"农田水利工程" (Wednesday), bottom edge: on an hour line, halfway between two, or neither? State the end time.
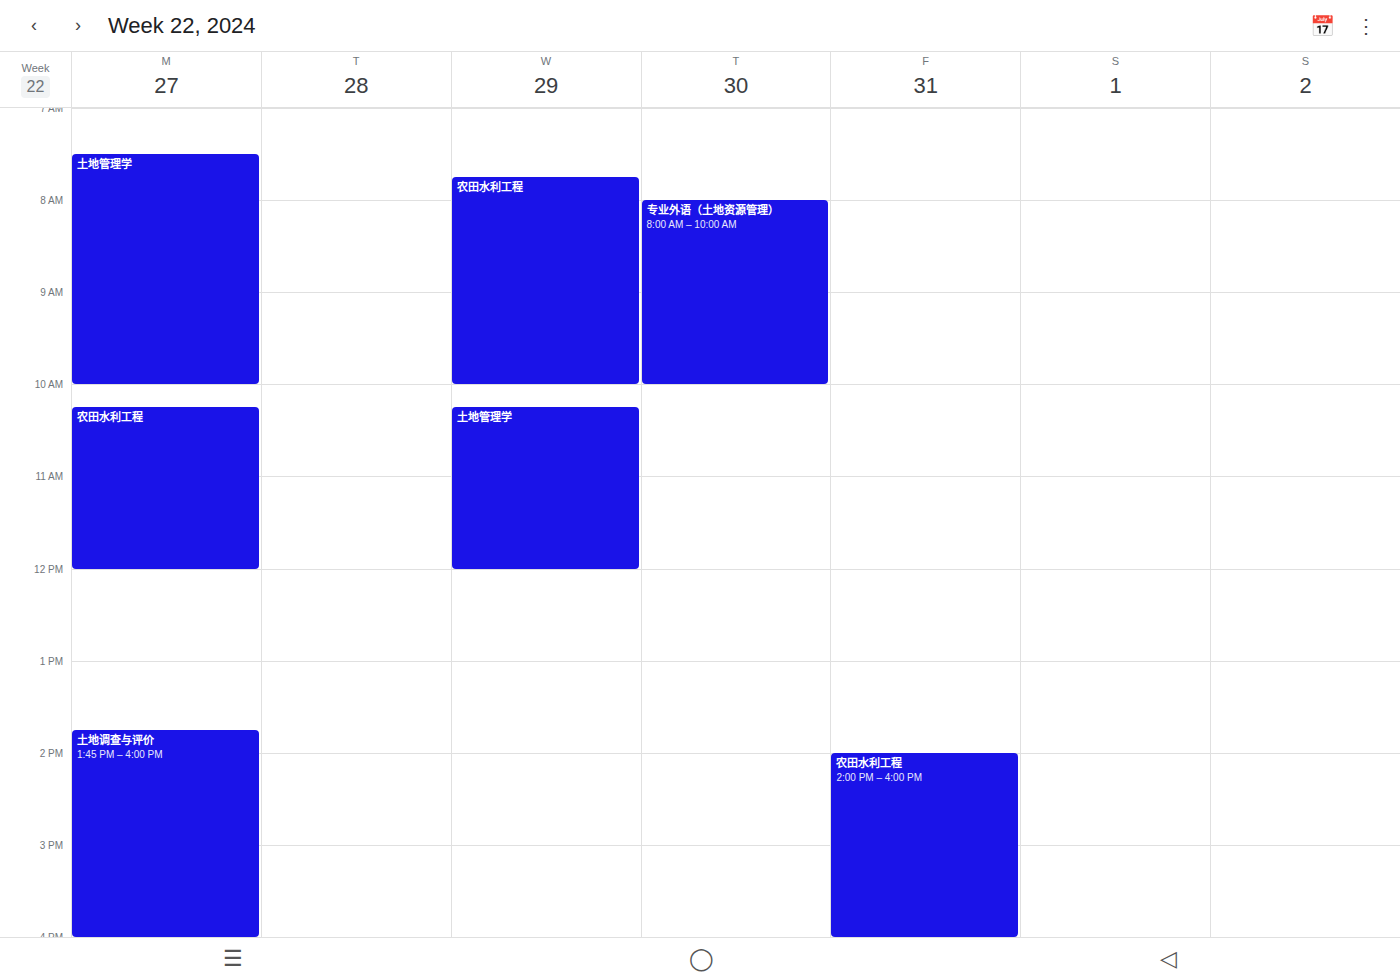
10:00 -- exactly on the 10:00 line.